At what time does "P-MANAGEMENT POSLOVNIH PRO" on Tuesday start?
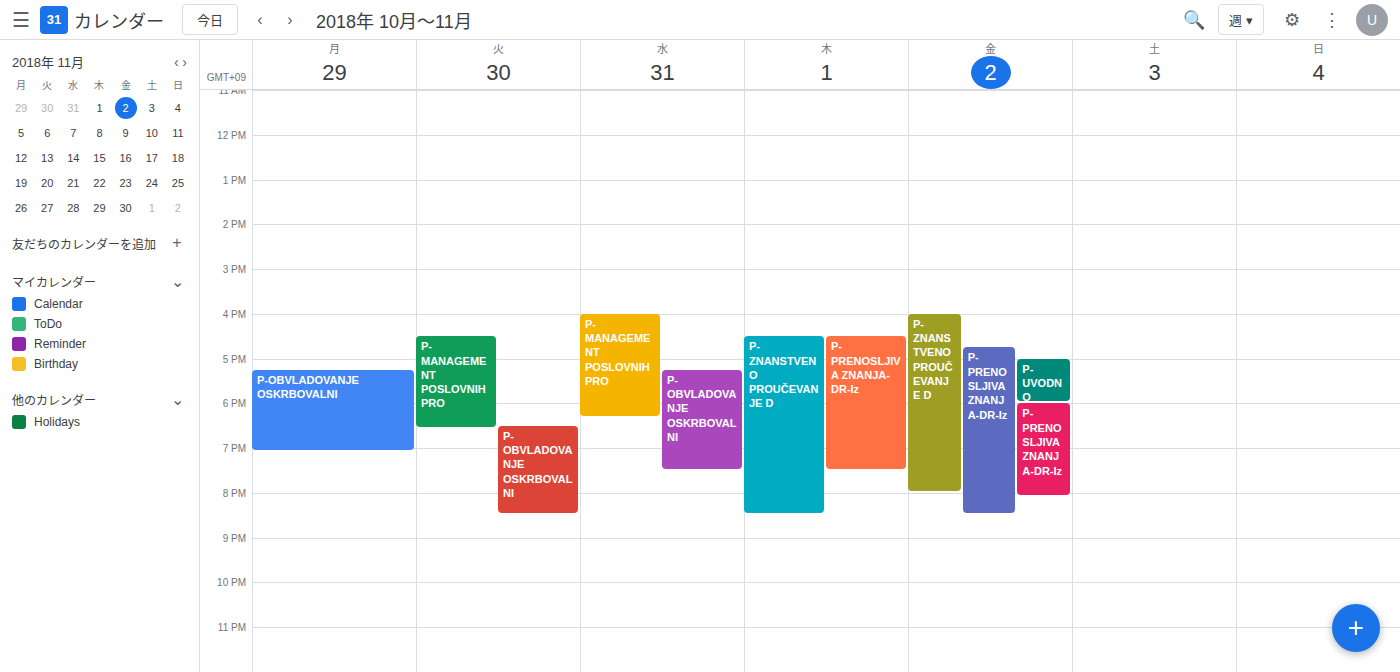
4:30 PM